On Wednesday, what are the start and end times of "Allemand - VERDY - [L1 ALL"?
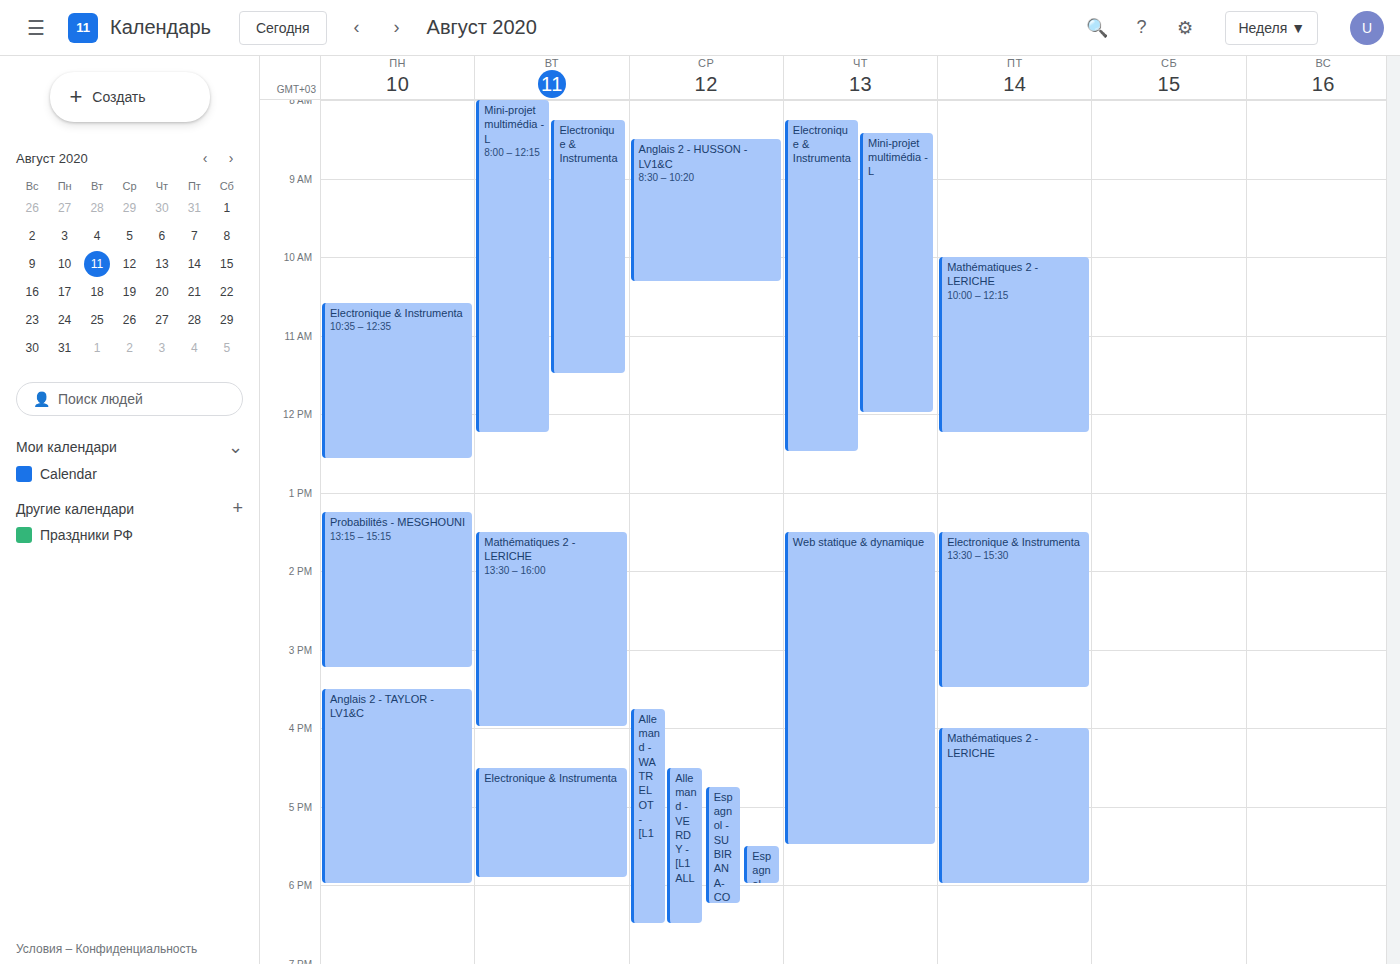
4:30 PM to 6:30 PM